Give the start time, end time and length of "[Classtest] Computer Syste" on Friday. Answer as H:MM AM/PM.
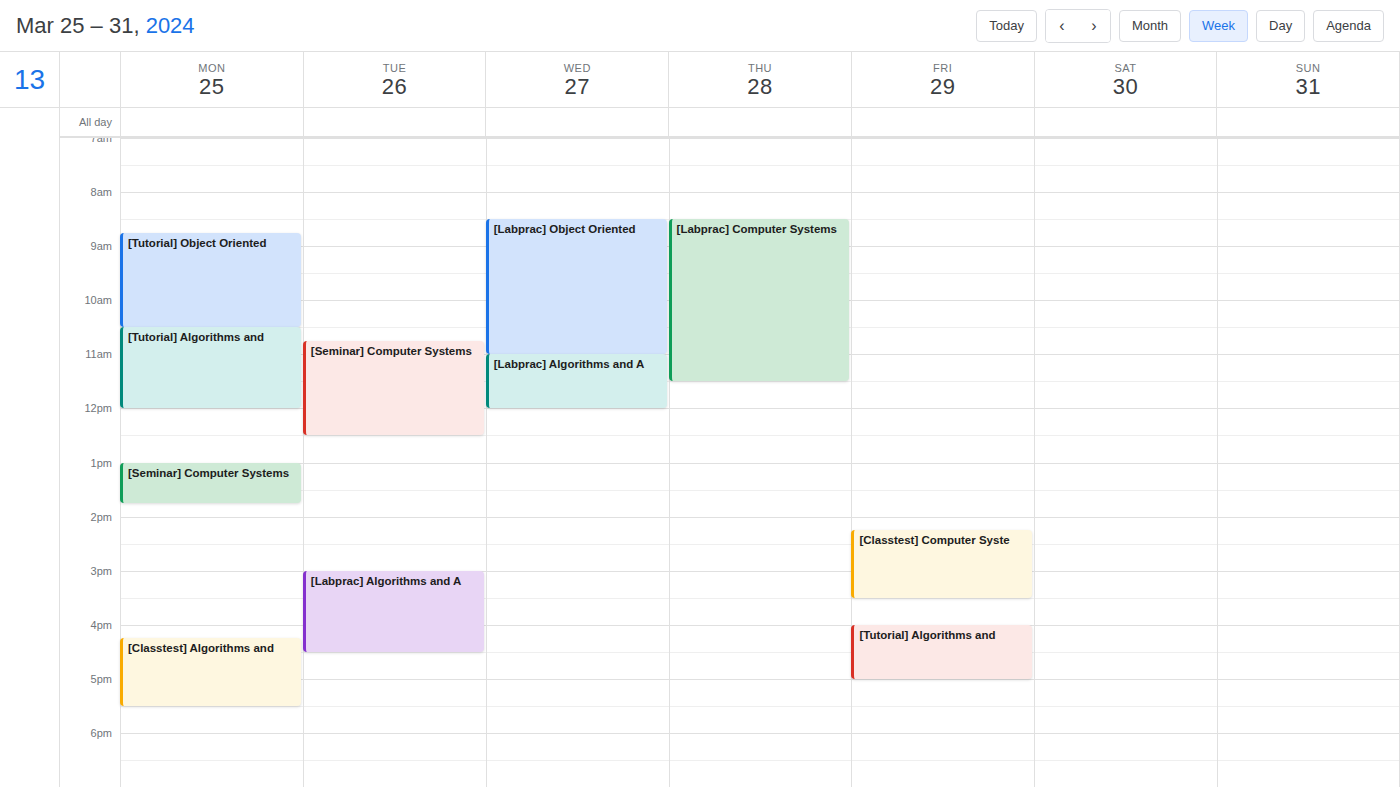
2:15 PM to 3:30 PM, 1 hour 15 minutes